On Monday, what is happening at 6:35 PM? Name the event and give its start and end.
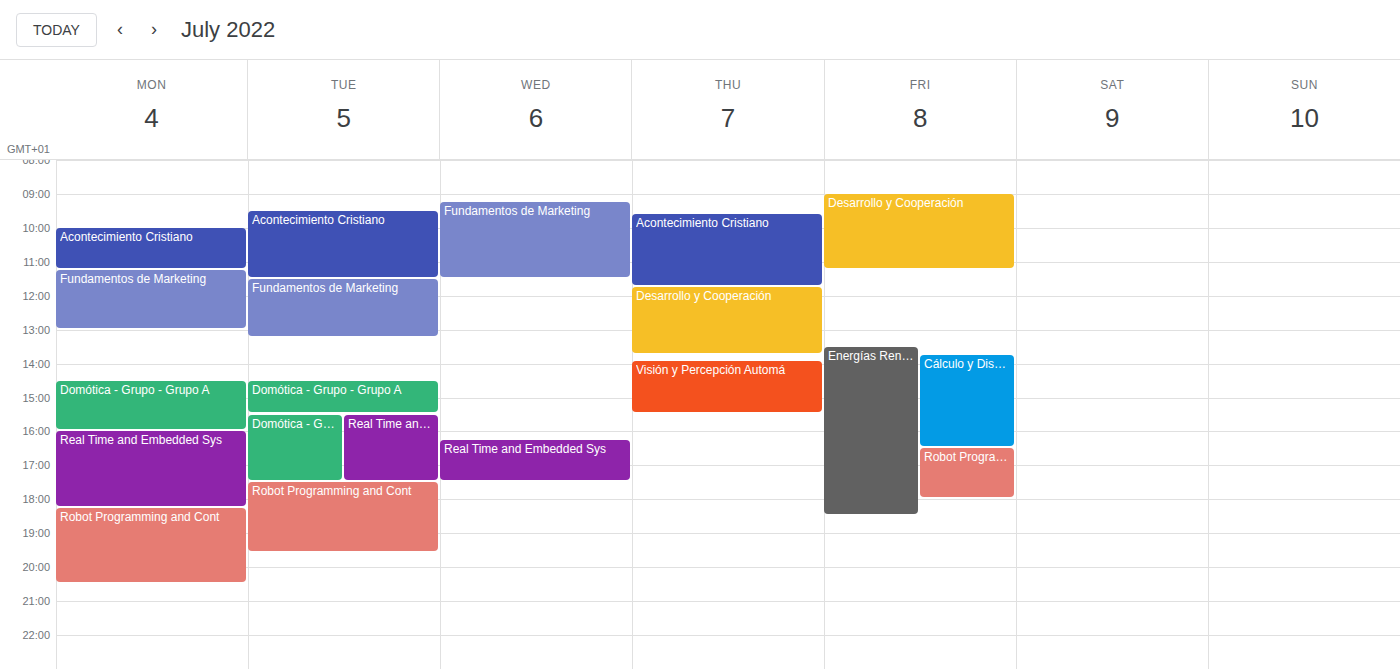
"Robot Programming and Cont", 6:15 PM to 8:30 PM